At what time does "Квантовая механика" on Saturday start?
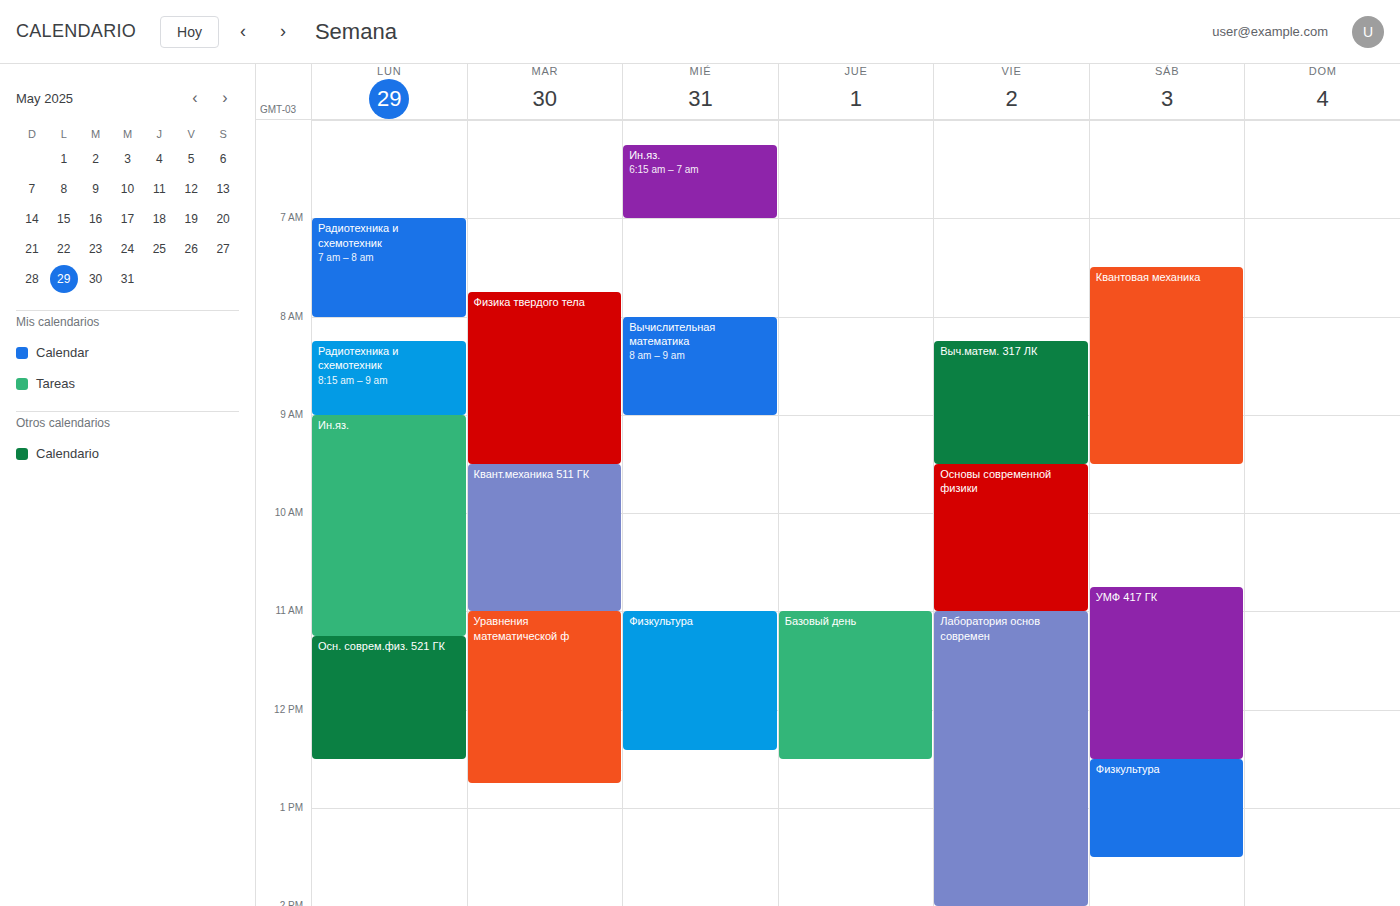
7:30 AM